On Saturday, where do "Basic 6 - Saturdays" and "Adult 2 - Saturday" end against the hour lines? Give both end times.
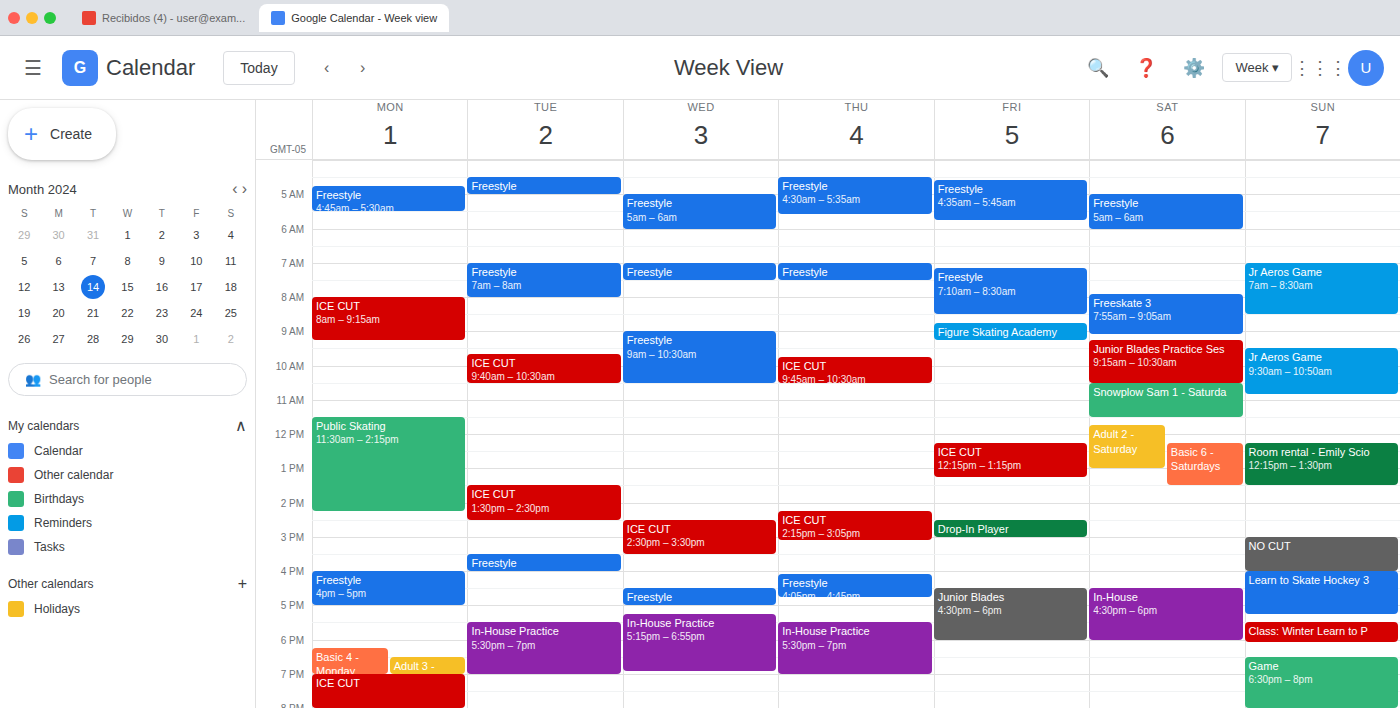
"Basic 6 - Saturdays": 13:30, halfway between the 13:00 and 14:00 lines. "Adult 2 - Saturday": 13:00, exactly on the 13:00 line.